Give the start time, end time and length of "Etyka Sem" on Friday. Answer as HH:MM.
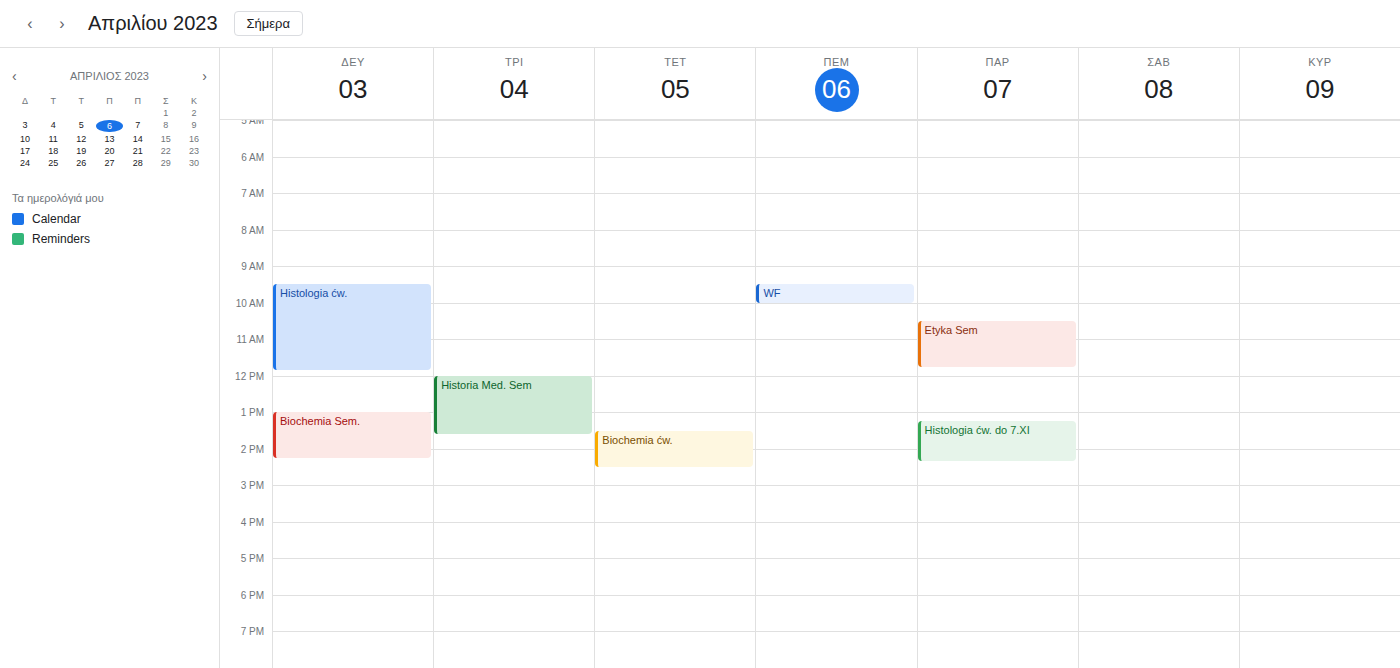
10:30 to 11:45, 1 hour 15 minutes